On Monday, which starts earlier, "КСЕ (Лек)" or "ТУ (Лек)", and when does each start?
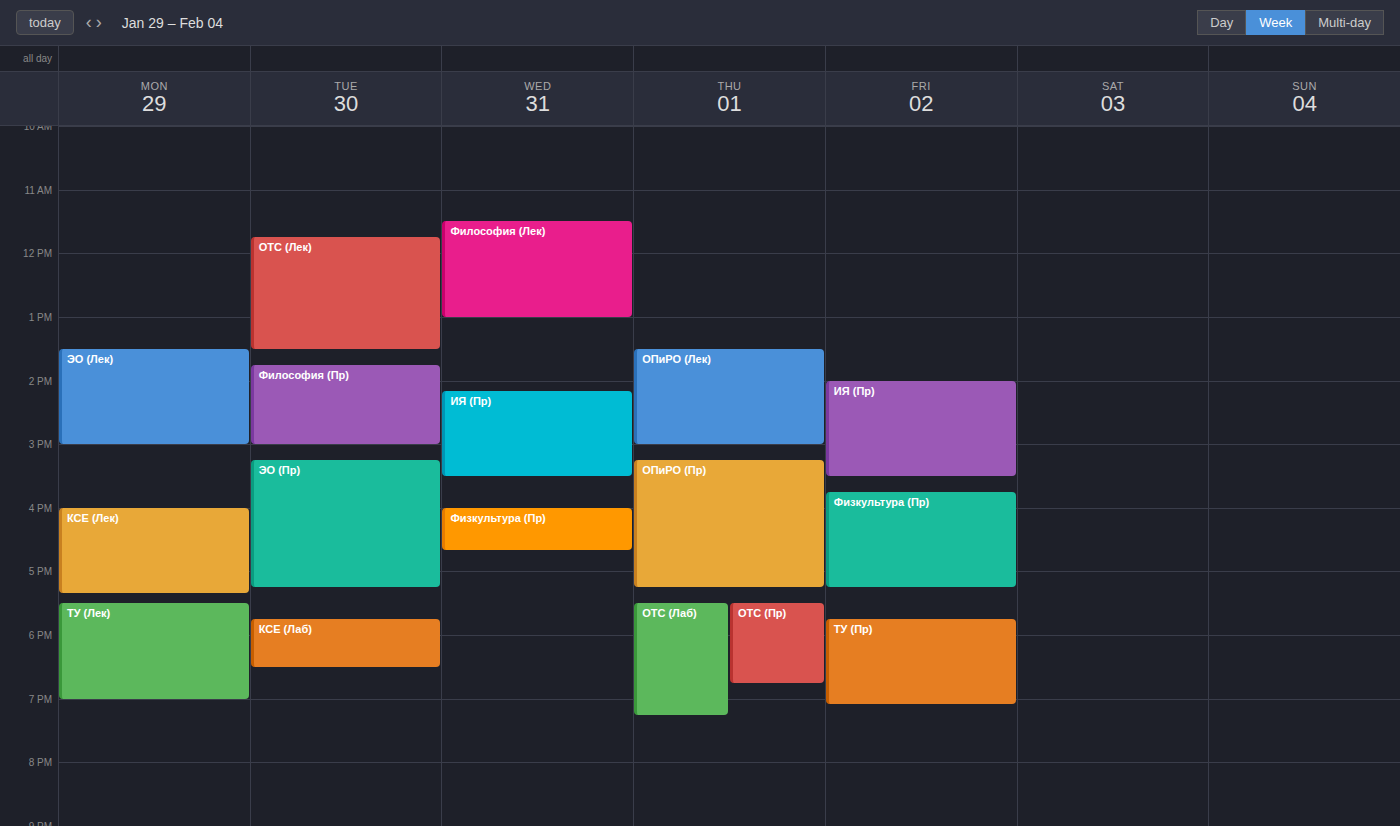
"КСЕ (Лек)" 16:00; "ТУ (Лек)" 17:30.